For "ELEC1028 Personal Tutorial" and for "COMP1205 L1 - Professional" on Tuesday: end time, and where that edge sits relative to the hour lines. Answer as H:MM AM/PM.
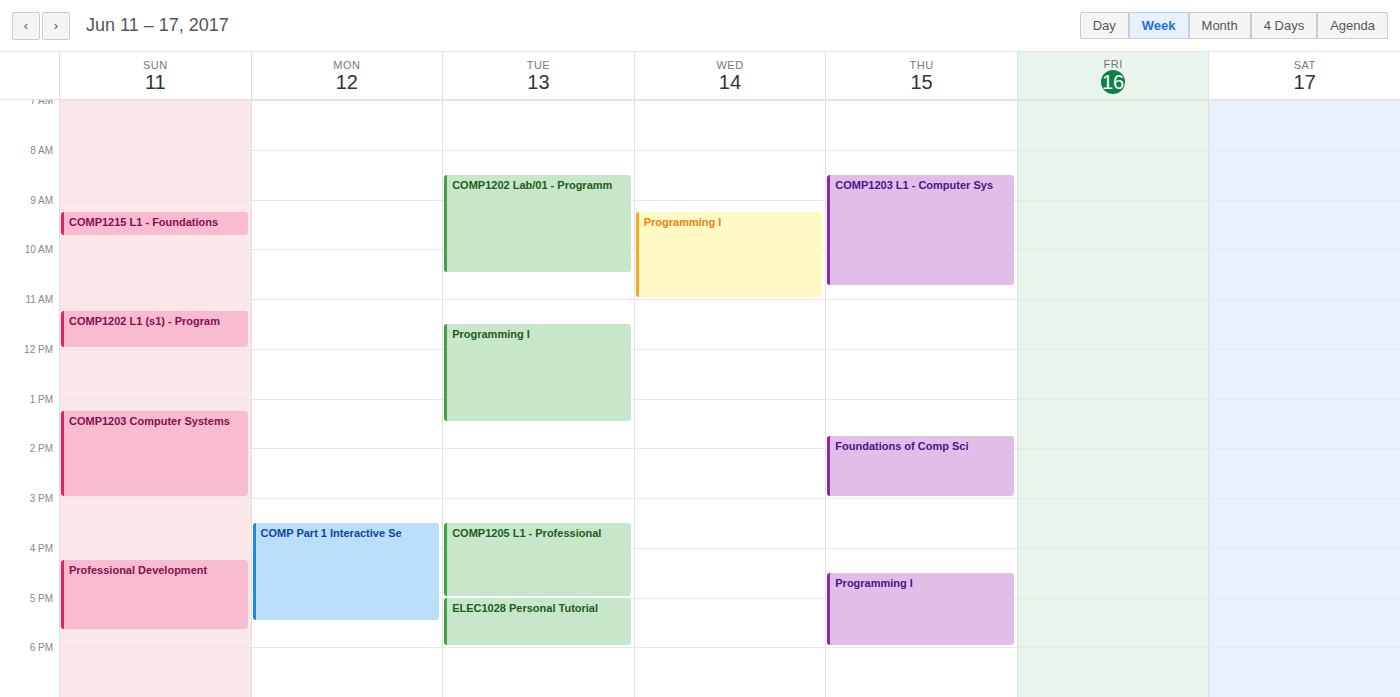
"ELEC1028 Personal Tutorial": 6:00 PM, exactly on the 6 PM line. "COMP1205 L1 - Professional": 5:00 PM, exactly on the 5 PM line.